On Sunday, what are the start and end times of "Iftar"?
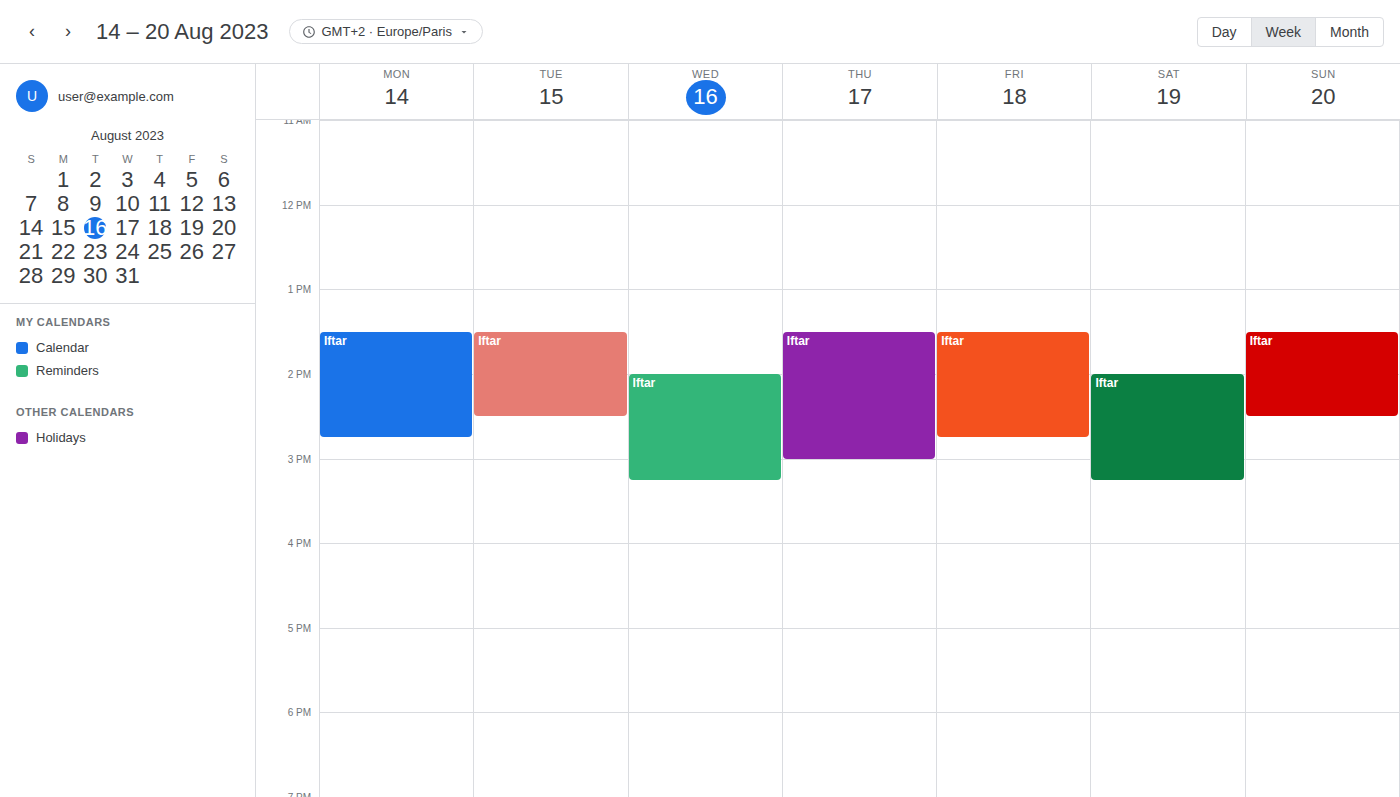
1:30 PM to 2:30 PM